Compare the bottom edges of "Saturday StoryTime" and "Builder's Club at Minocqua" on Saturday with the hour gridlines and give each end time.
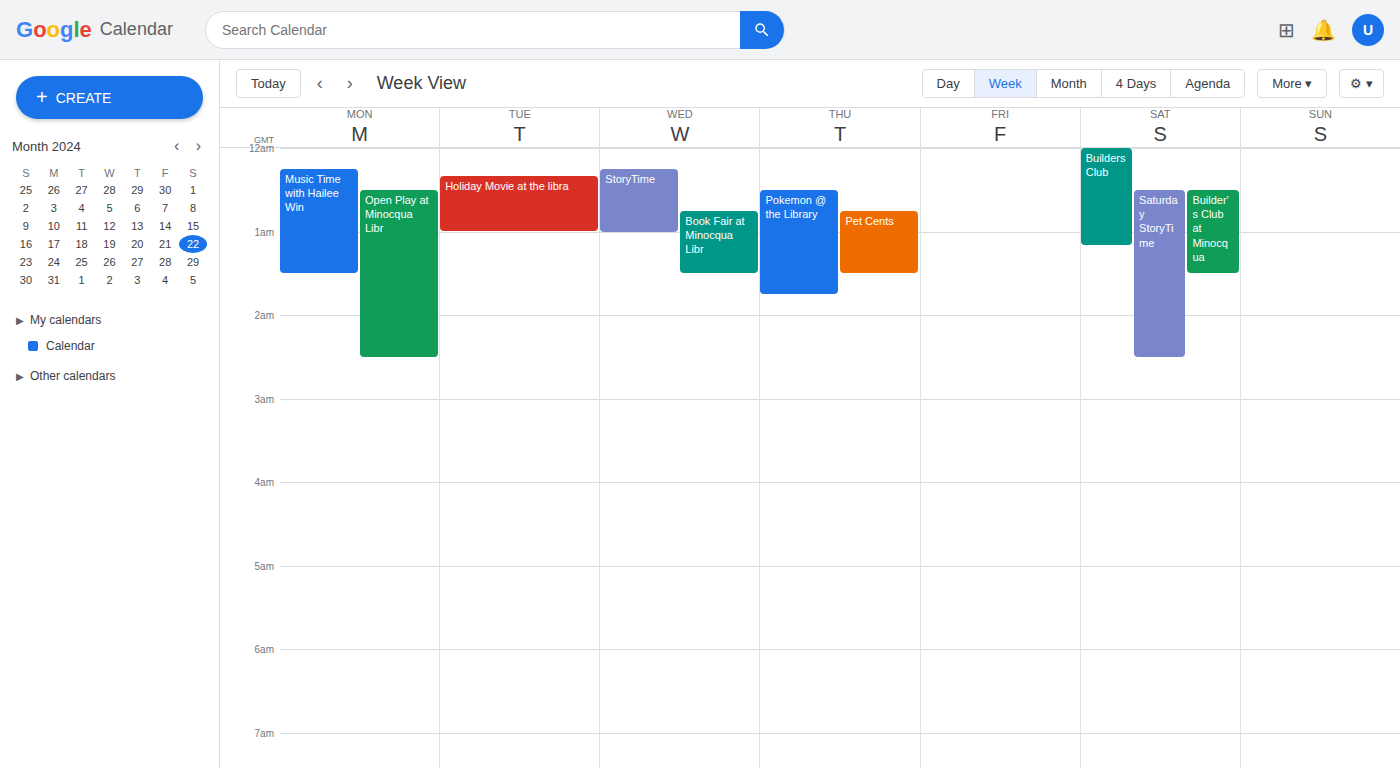
"Saturday StoryTime": 2:30 AM, halfway between the 2 AM and 3 AM lines. "Builder's Club at Minocqua": 1:30 AM, halfway between the 1 AM and 2 AM lines.